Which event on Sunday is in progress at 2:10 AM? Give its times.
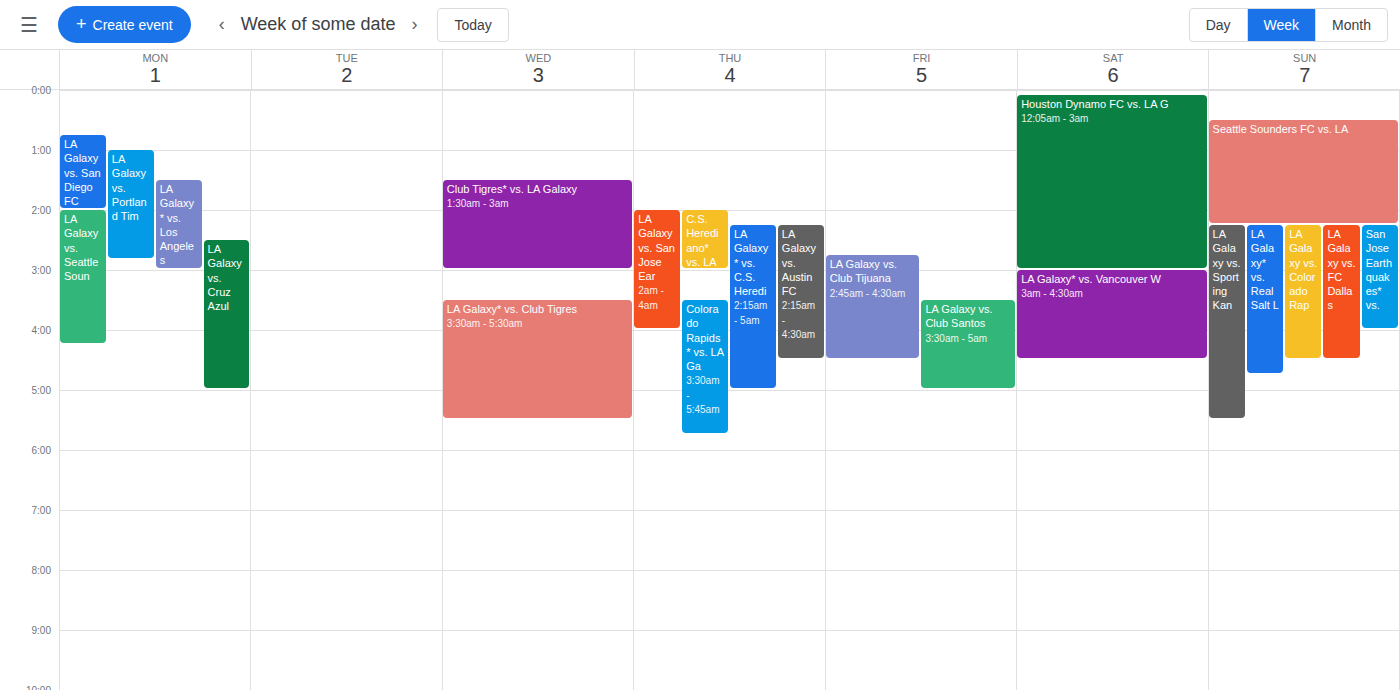
"Seattle Sounders FC vs. LA", 12:30 AM to 2:15 AM